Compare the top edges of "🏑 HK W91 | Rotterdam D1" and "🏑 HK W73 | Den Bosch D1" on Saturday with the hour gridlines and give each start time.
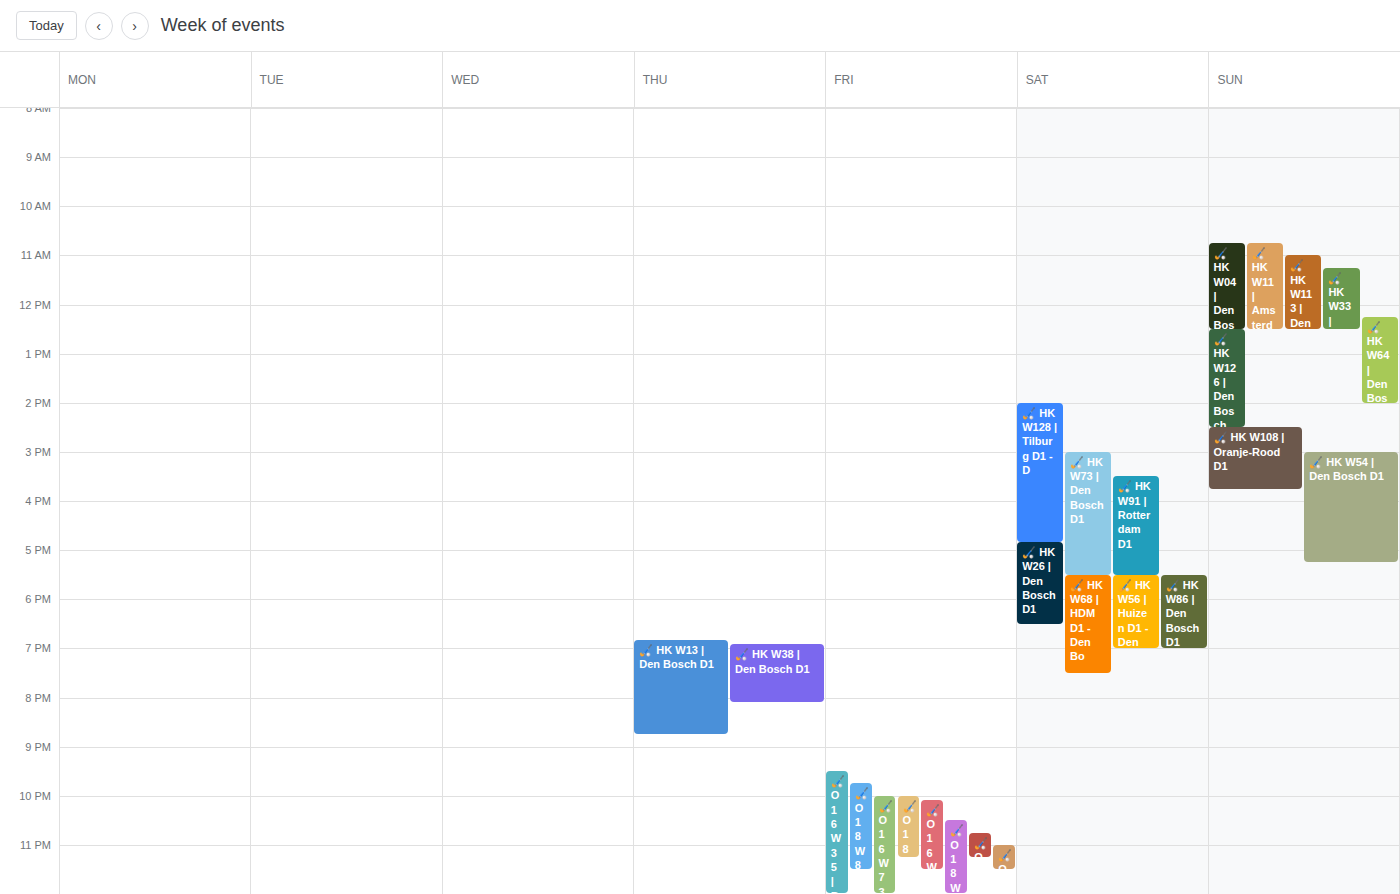
"🏑 HK W91 | Rotterdam D1": 3:30 PM, halfway between the 3 PM and 4 PM lines. "🏑 HK W73 | Den Bosch D1": 3:00 PM, exactly on the 3 PM line.